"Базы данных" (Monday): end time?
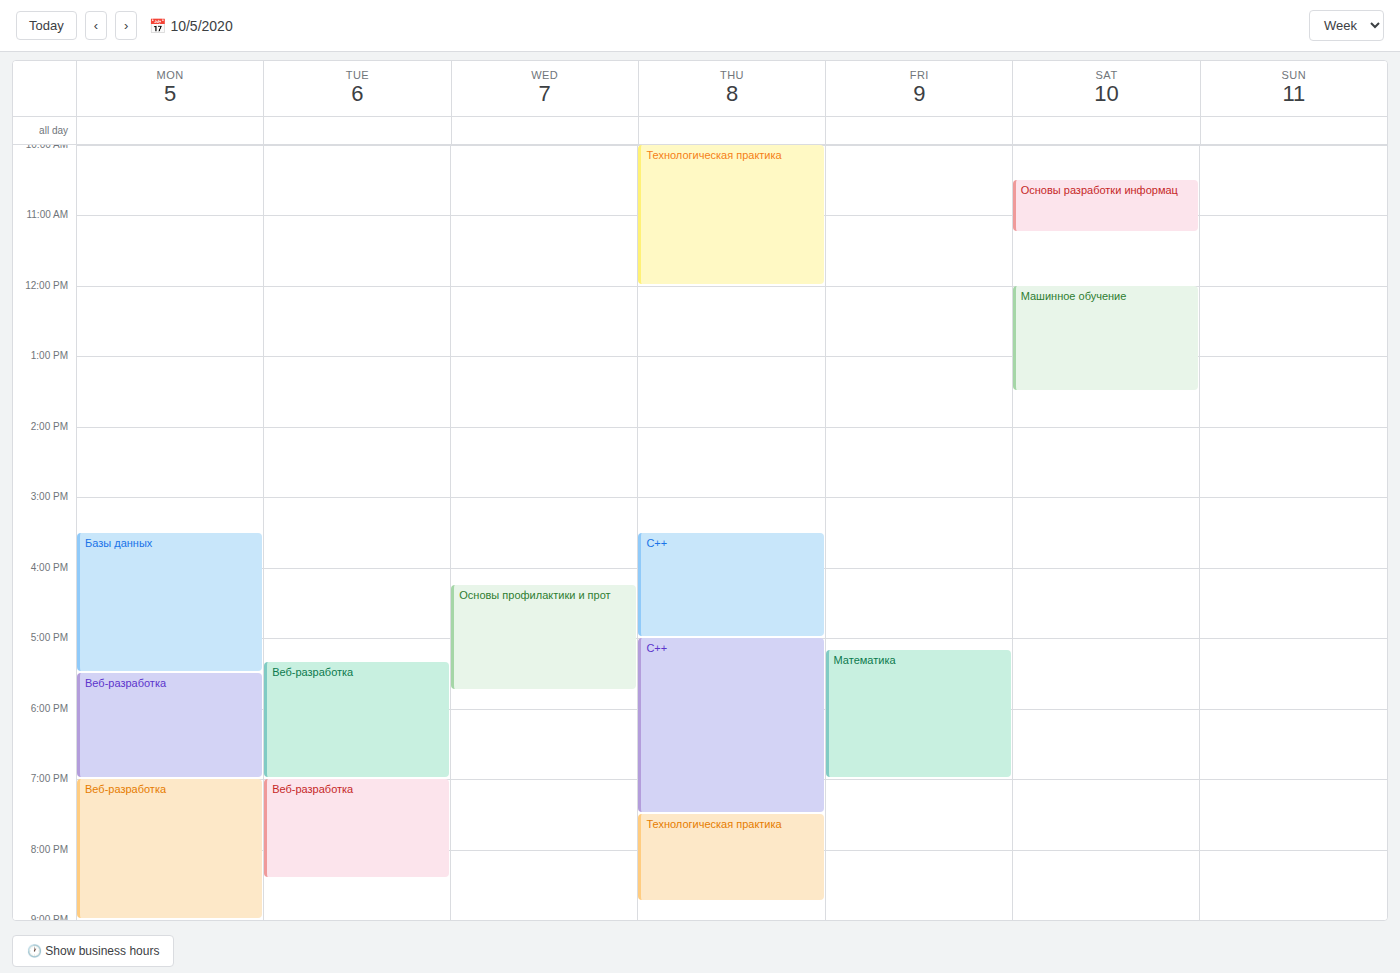
5:30 PM